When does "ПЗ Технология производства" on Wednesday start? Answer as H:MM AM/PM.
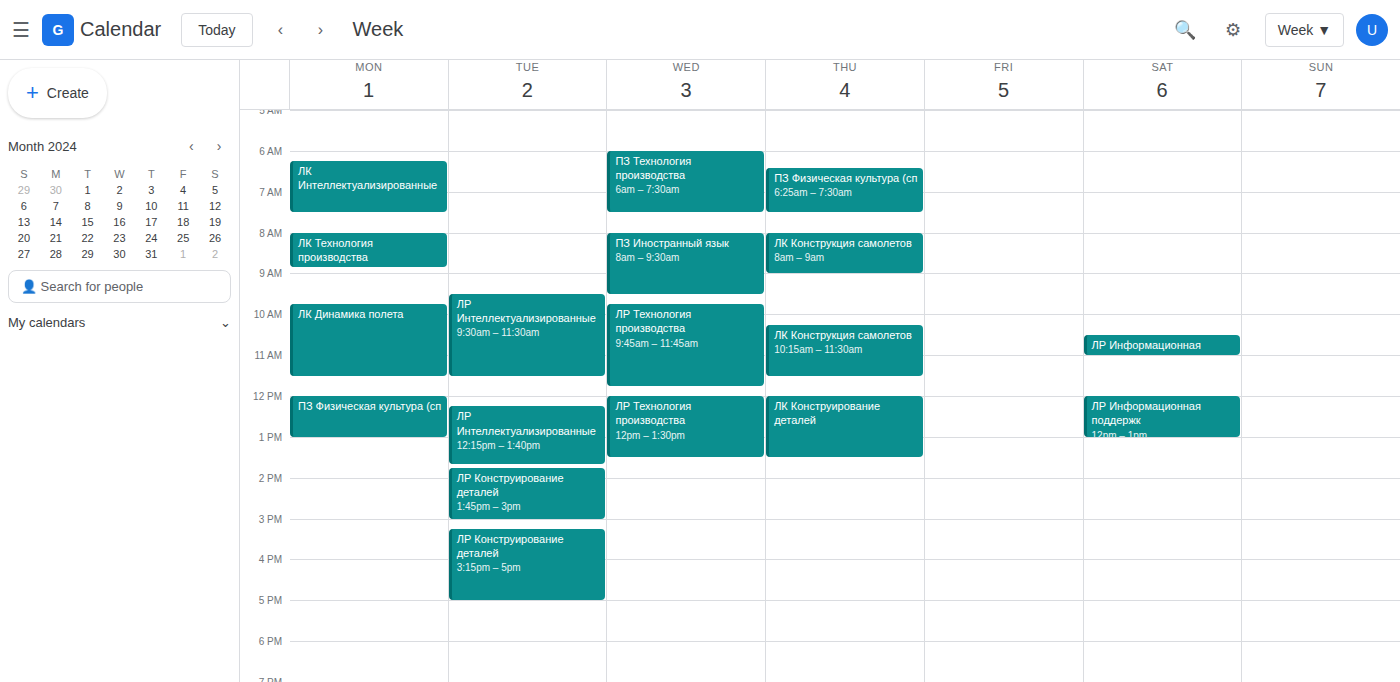
6:00 AM